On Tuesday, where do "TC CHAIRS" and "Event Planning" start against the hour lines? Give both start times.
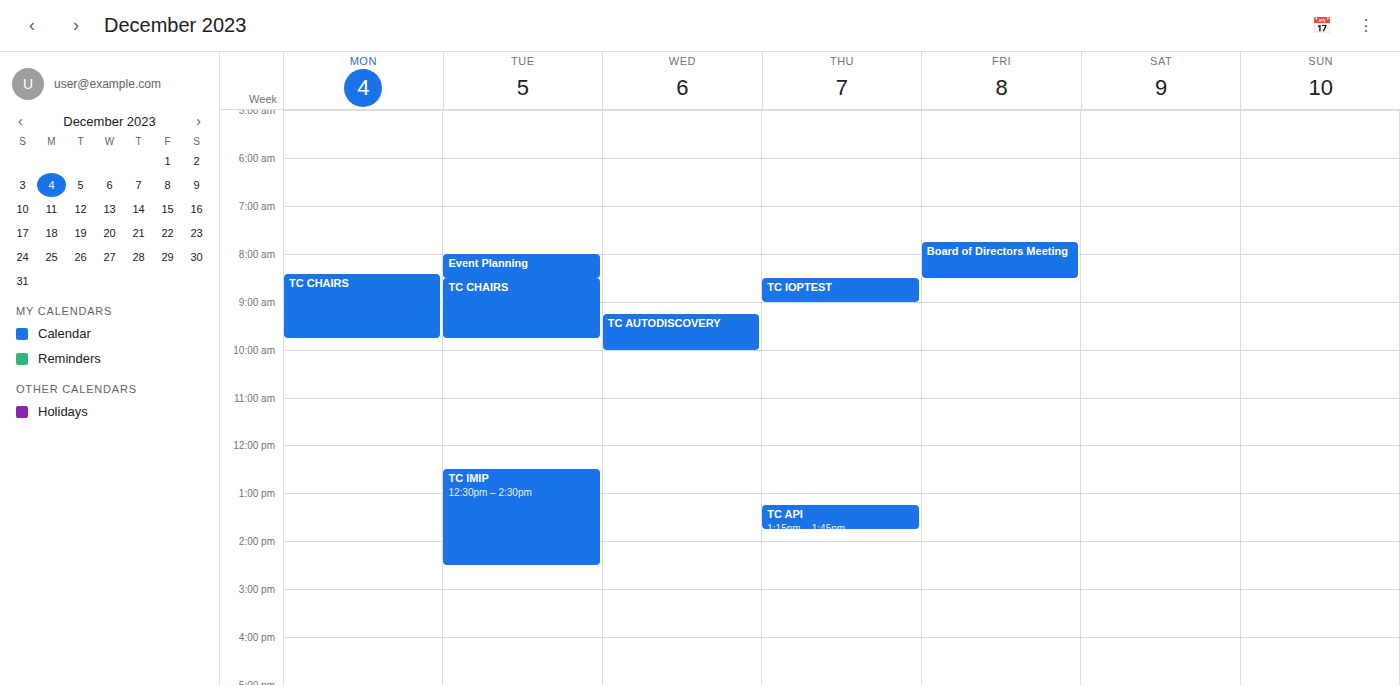
"TC CHAIRS": 8:30 AM, halfway between the 8 AM and 9 AM lines. "Event Planning": 8:00 AM, exactly on the 8 AM line.